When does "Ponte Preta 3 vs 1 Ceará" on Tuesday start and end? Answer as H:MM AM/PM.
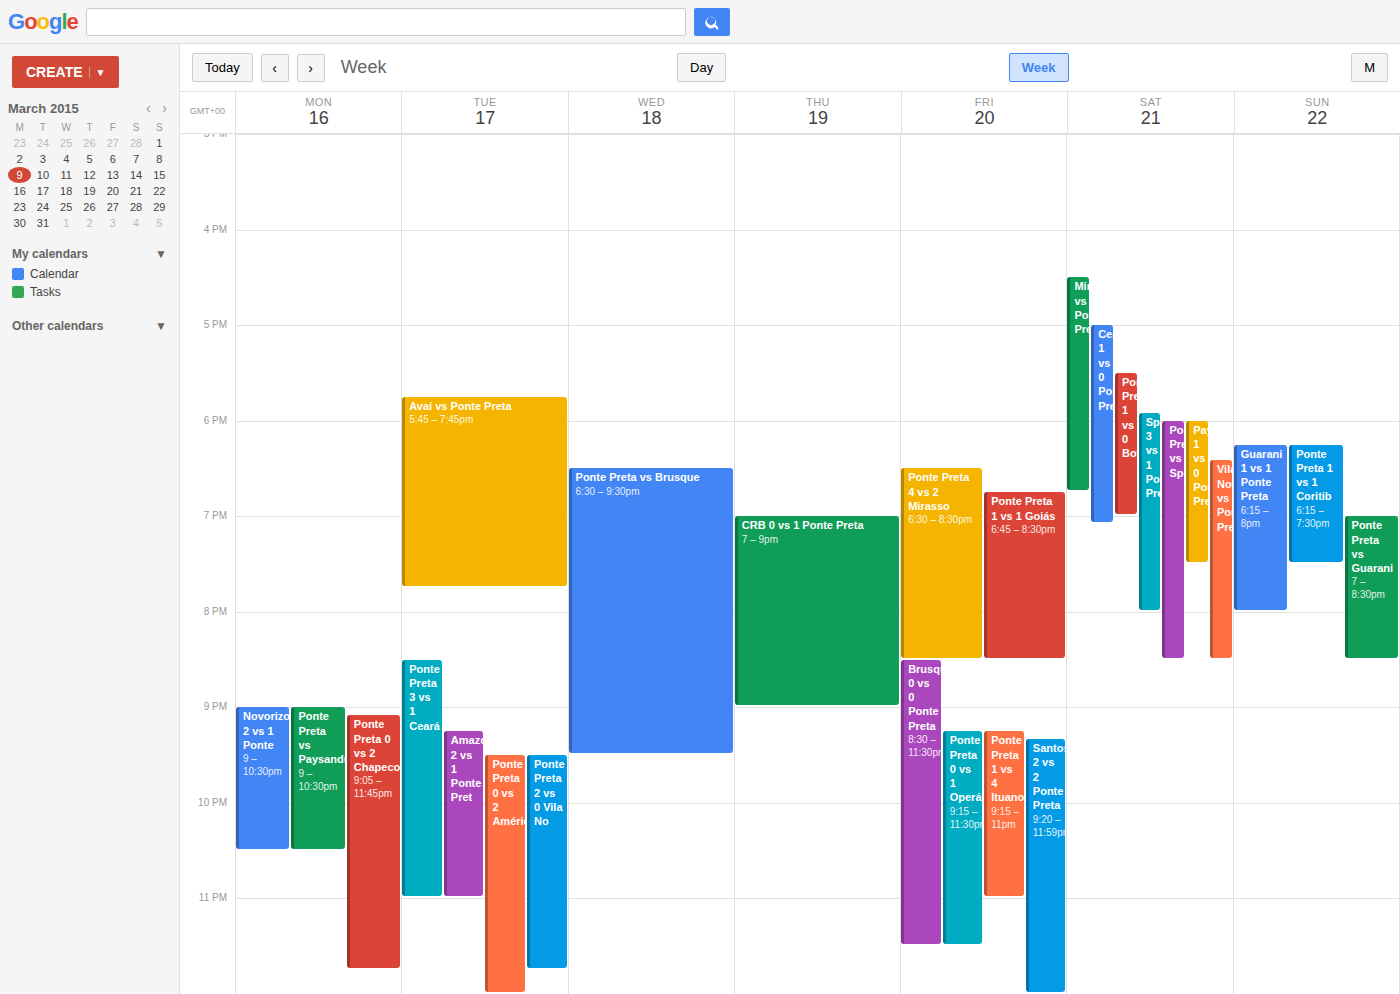
8:30 PM to 11:00 PM